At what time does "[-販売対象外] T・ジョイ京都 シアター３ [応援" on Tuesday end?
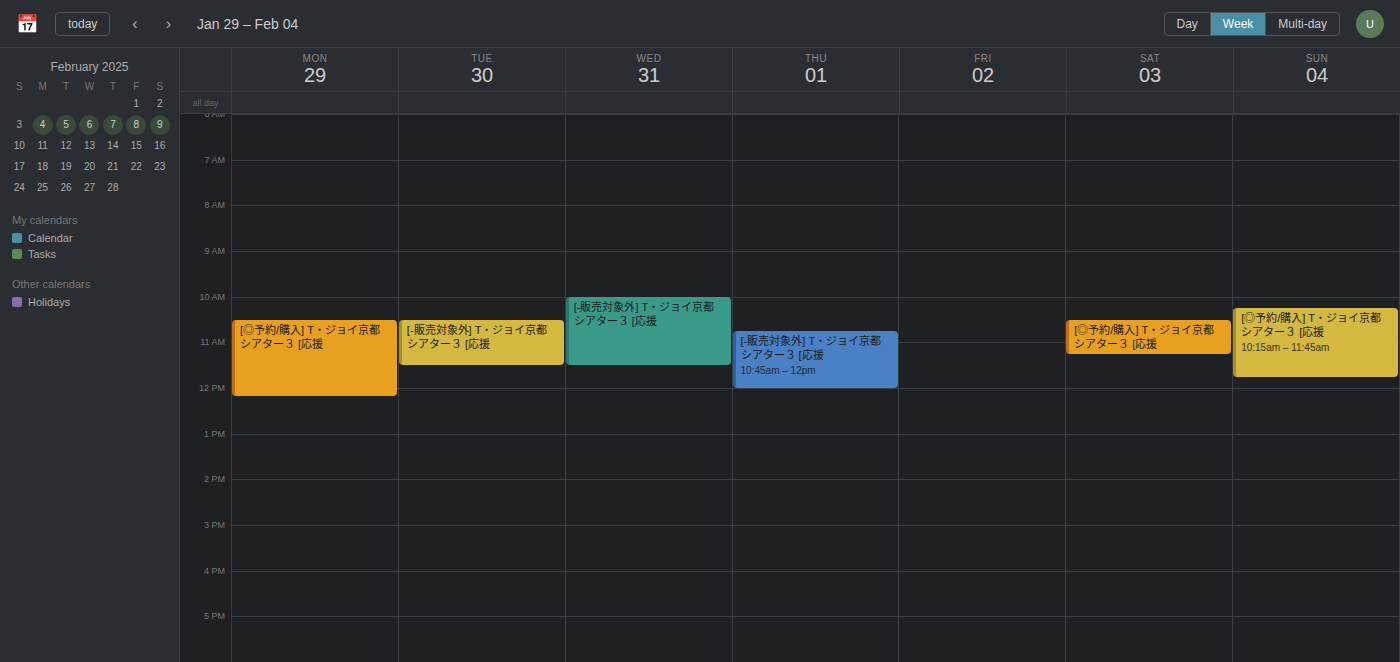
11:30